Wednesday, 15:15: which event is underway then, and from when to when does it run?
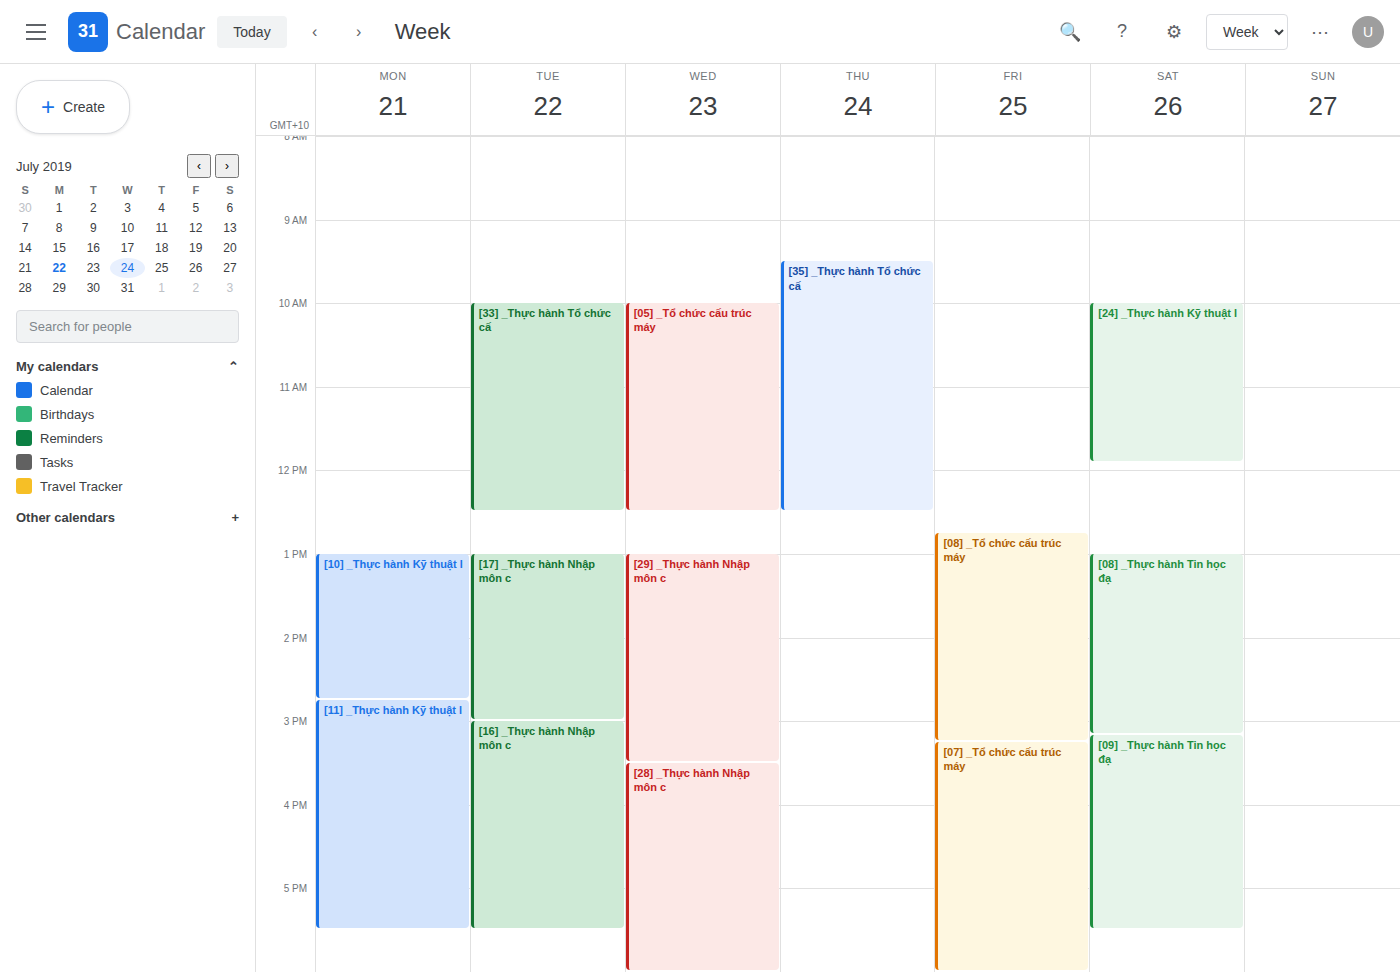
"[29] _Thực hành Nhập môn c", 13:00 to 15:30